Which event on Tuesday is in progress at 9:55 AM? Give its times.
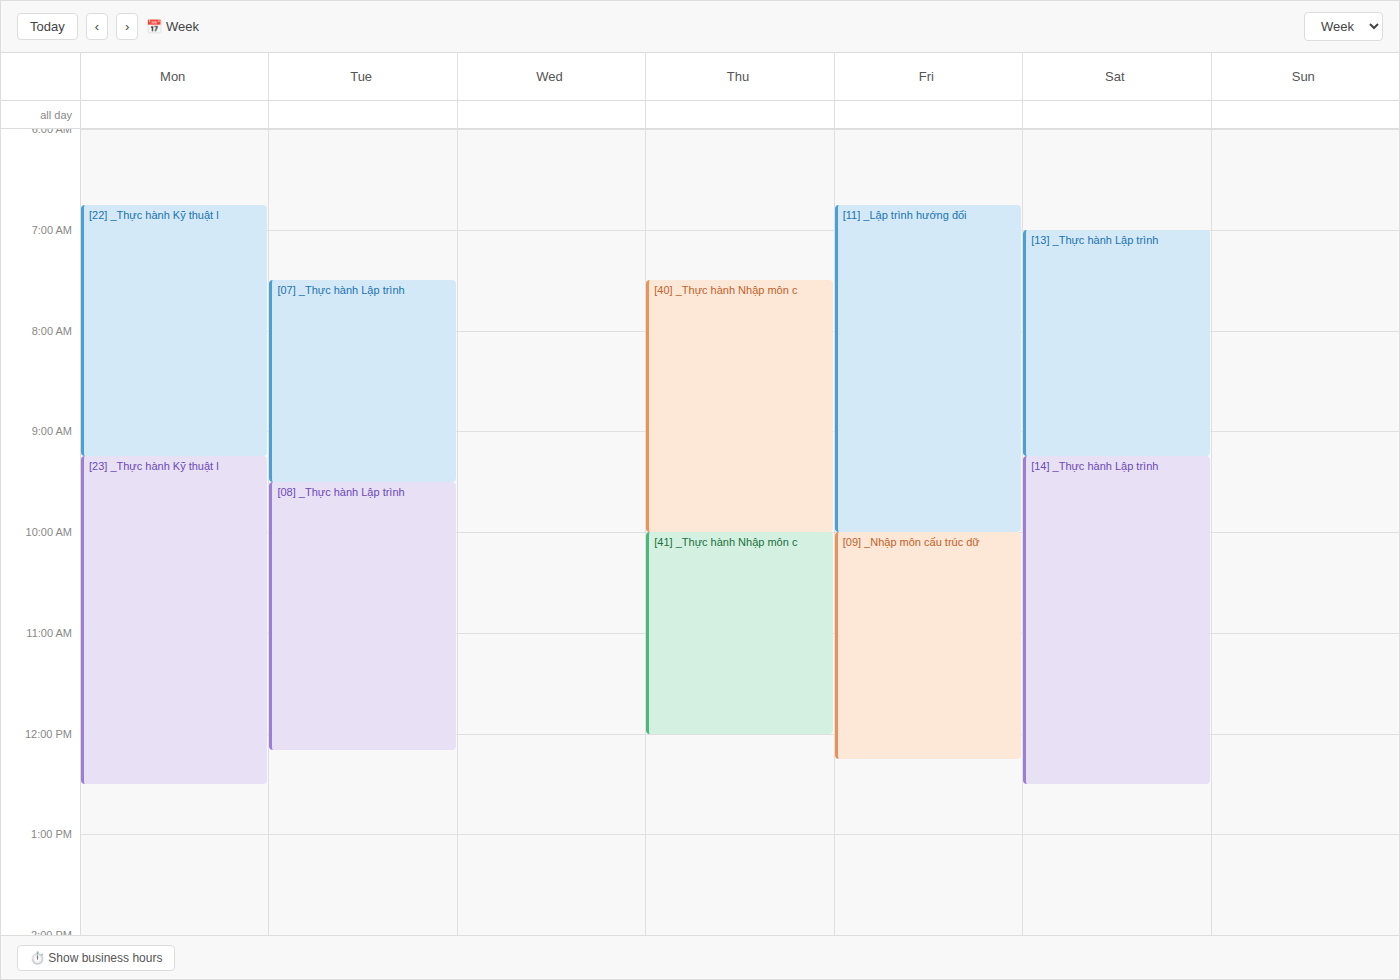
"[08] _Thực hành Lập trình", 9:30 AM to 12:10 PM